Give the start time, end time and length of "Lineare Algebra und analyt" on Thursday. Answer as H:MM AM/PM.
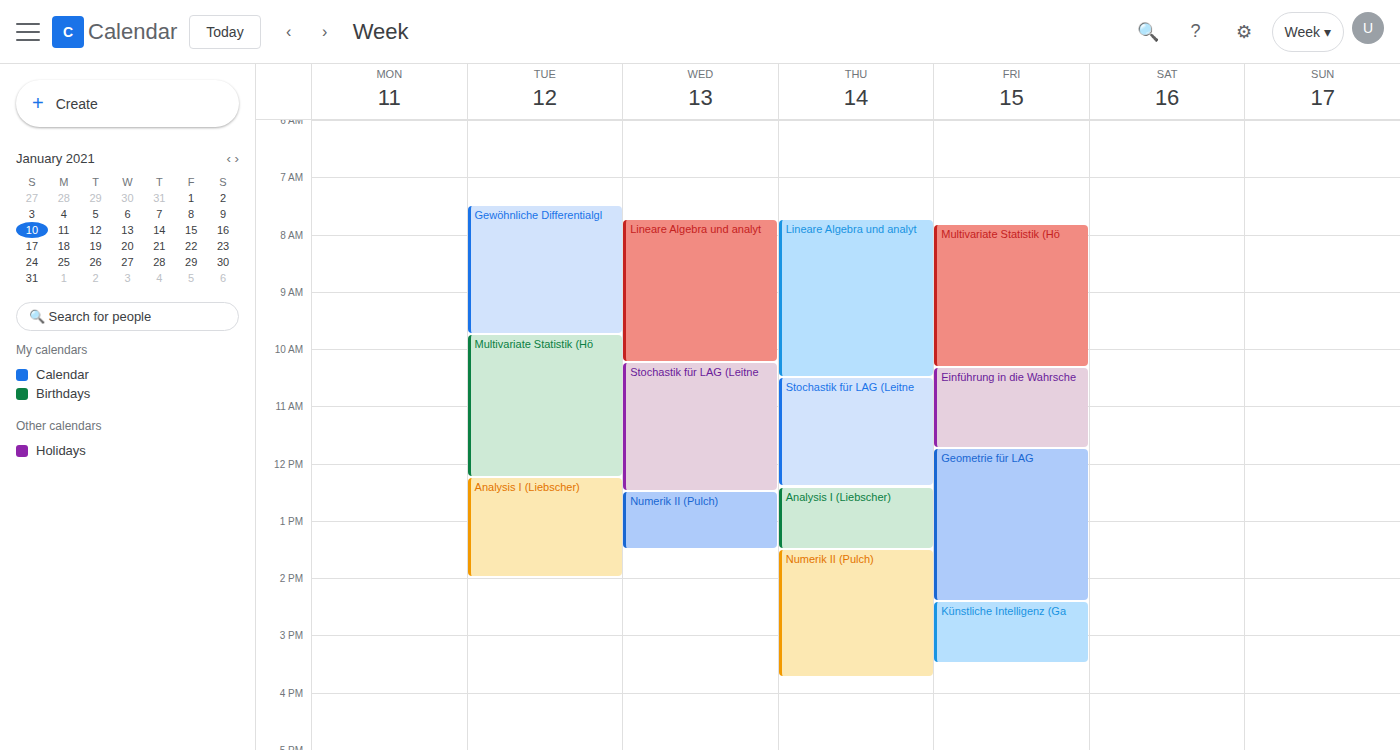
7:45 AM to 10:30 AM, 2 hours 45 minutes